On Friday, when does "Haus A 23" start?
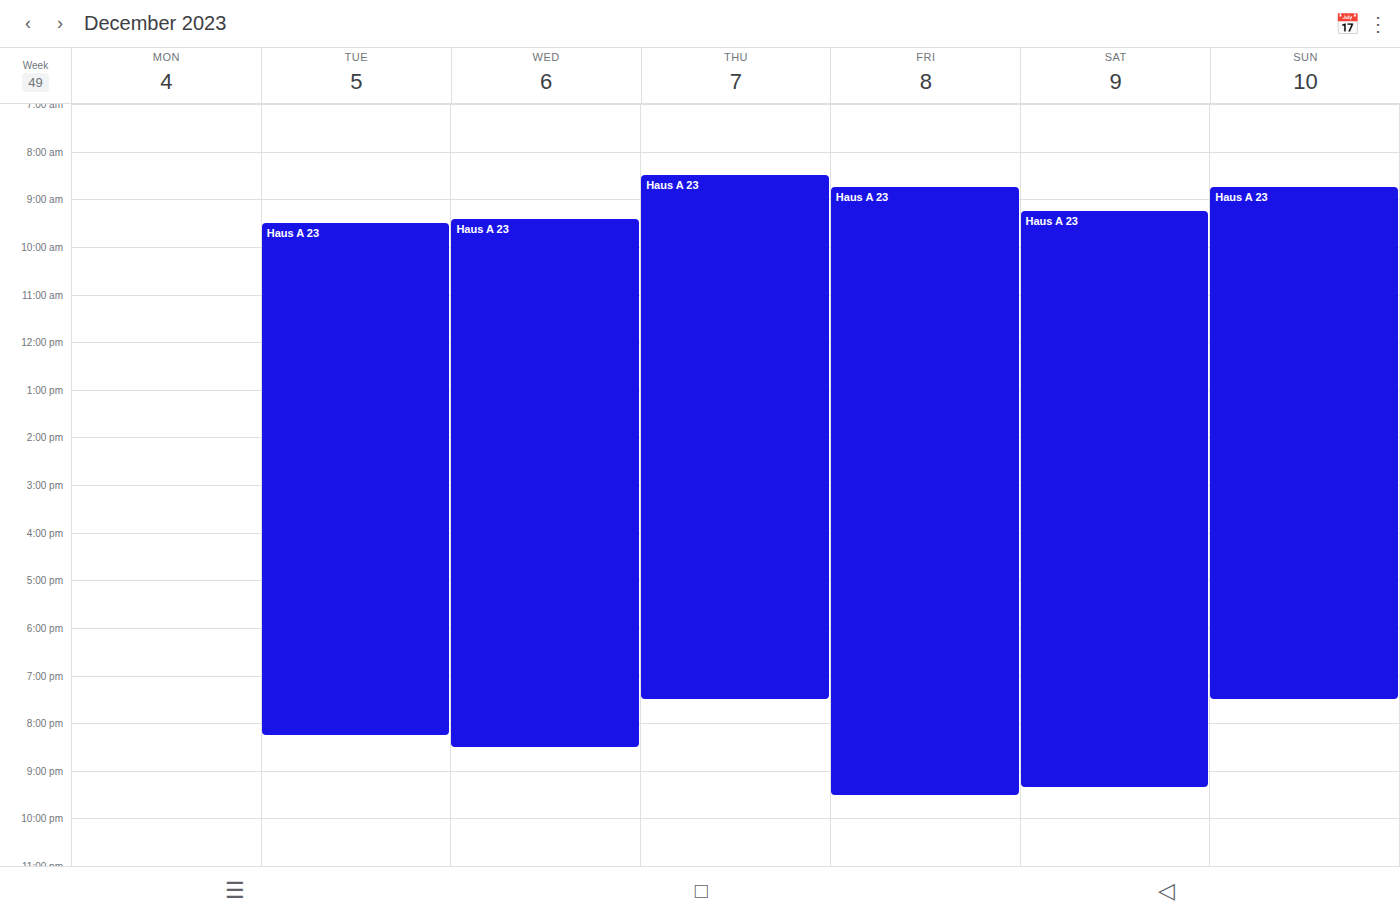
8:45 AM